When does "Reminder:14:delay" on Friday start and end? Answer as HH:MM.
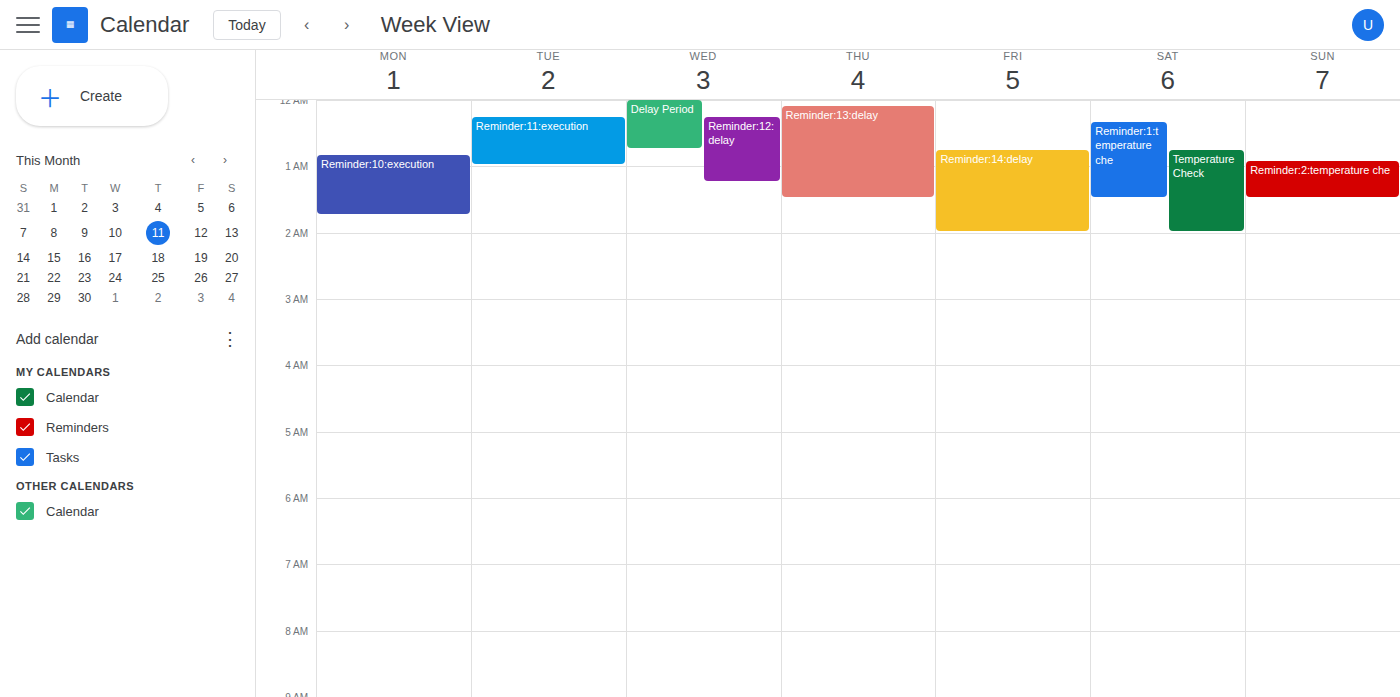
00:45 to 02:00